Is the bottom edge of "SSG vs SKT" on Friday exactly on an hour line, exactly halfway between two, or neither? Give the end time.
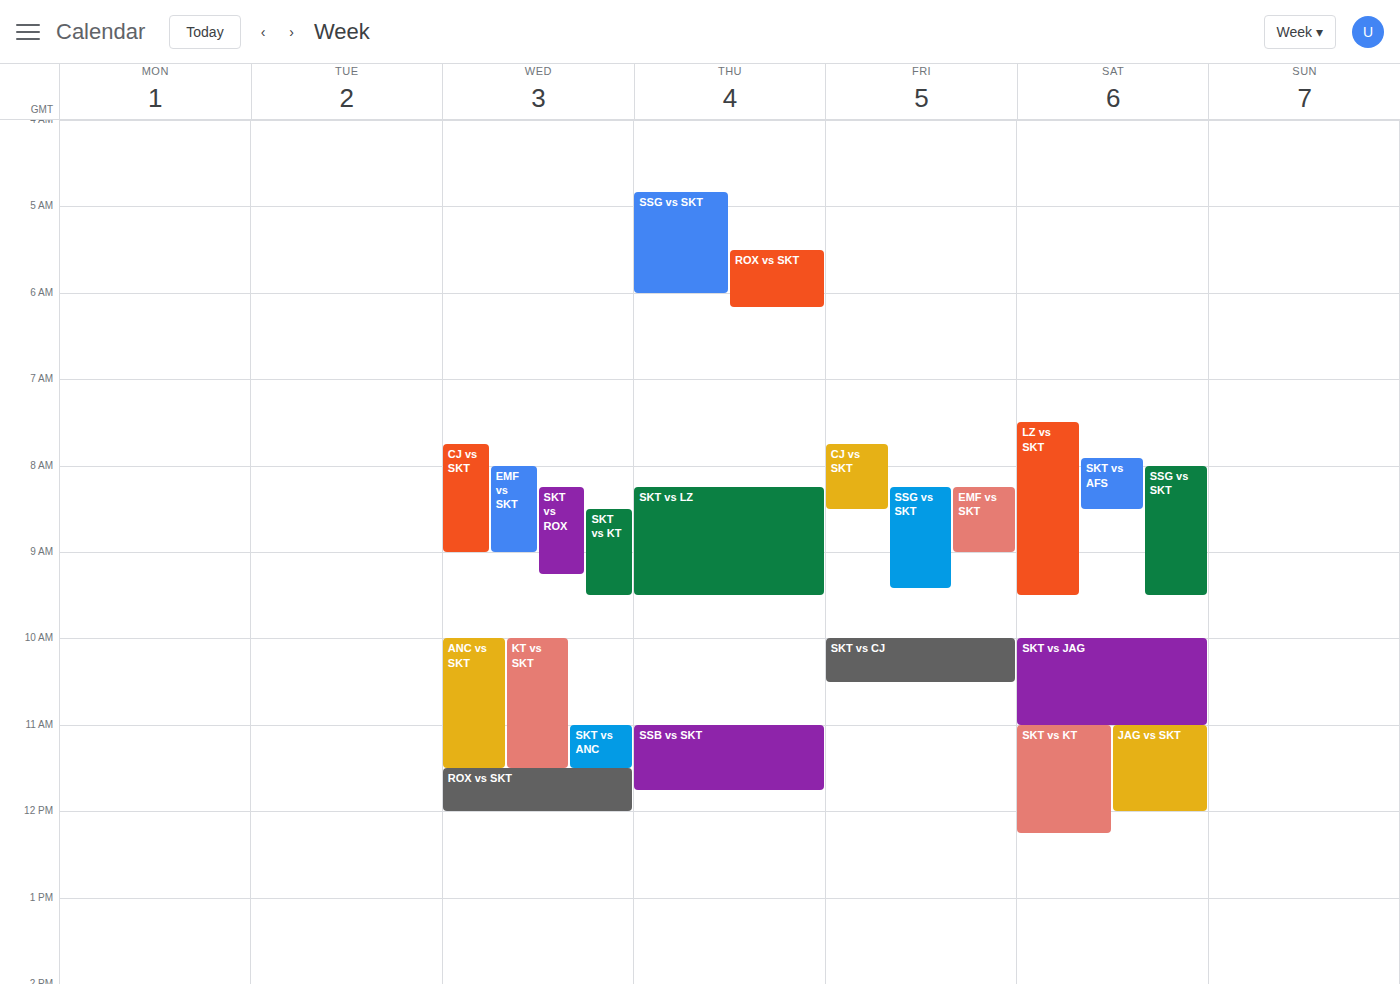
9:25 AM -- neither: 25 minutes below the 9 AM line and 35 minutes above the 10 AM line.